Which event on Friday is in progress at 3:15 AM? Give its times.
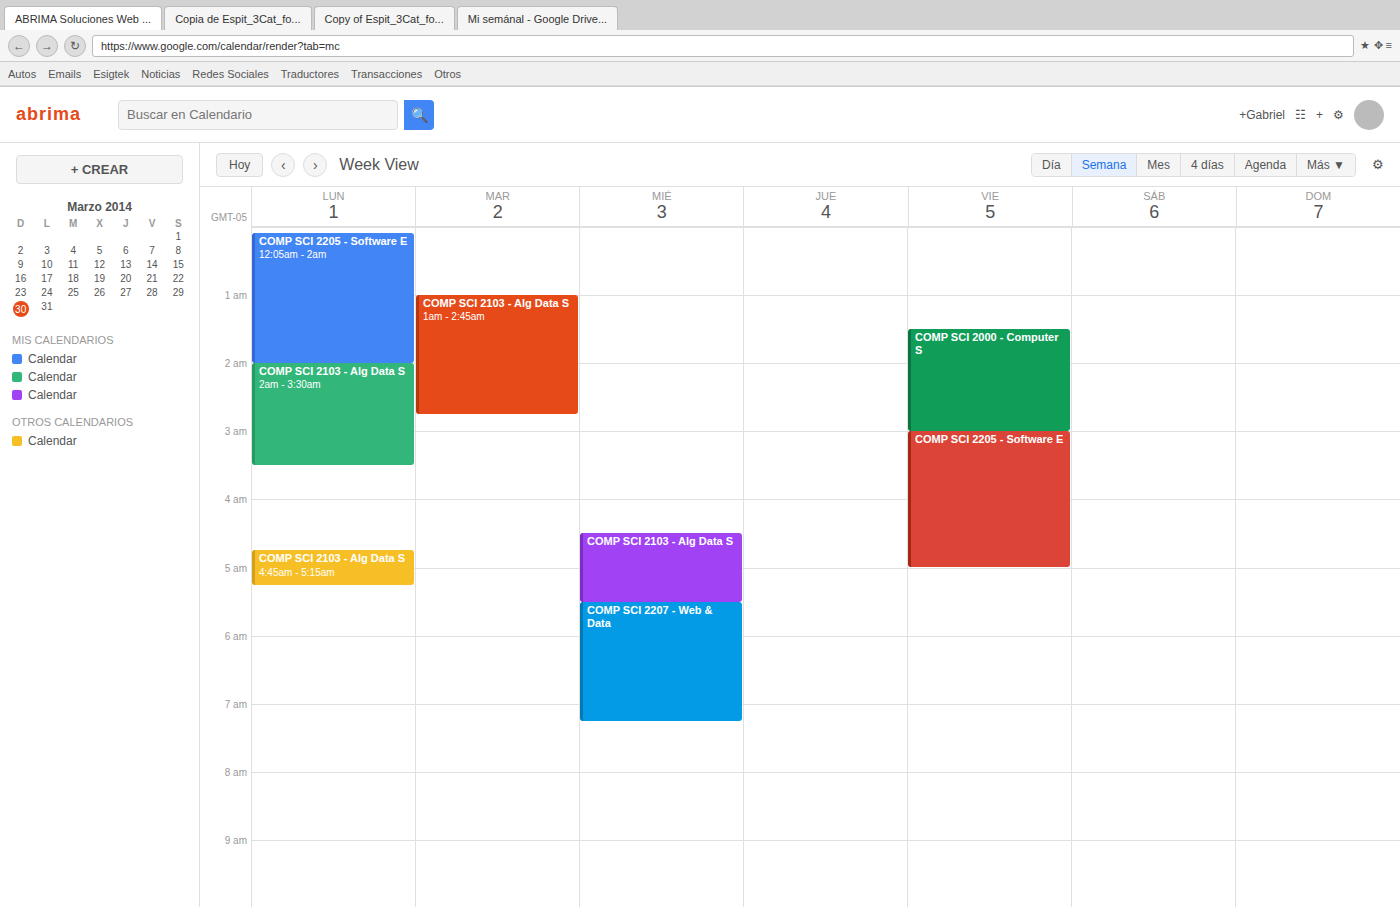
"COMP SCI 2205 - Software E", 3:00 AM to 5:00 AM